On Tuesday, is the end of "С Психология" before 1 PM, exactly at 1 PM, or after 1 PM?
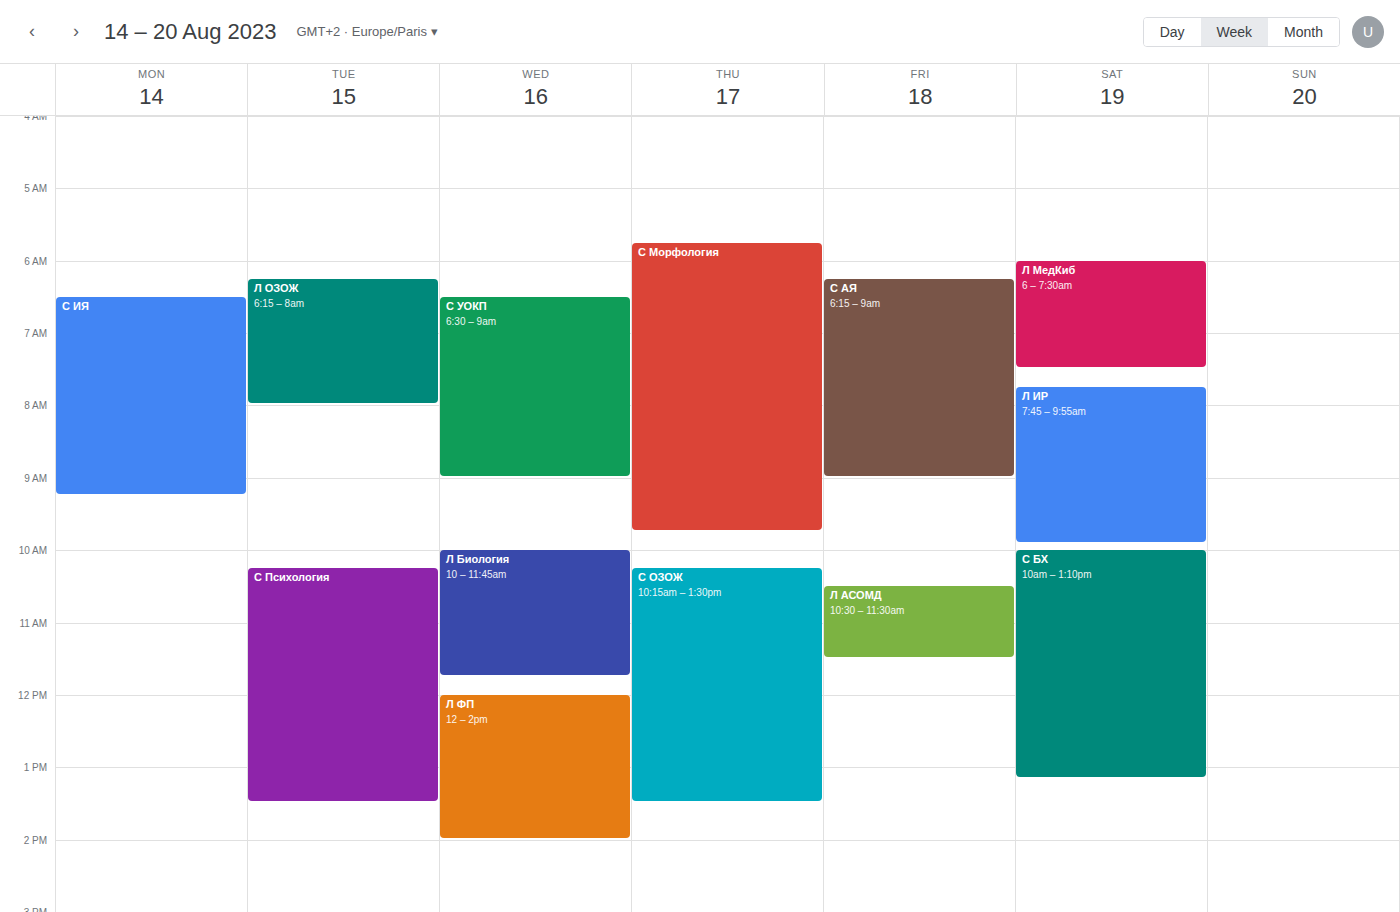
1:30 PM -- after 1 PM, 30 minutes below the 1 PM line.